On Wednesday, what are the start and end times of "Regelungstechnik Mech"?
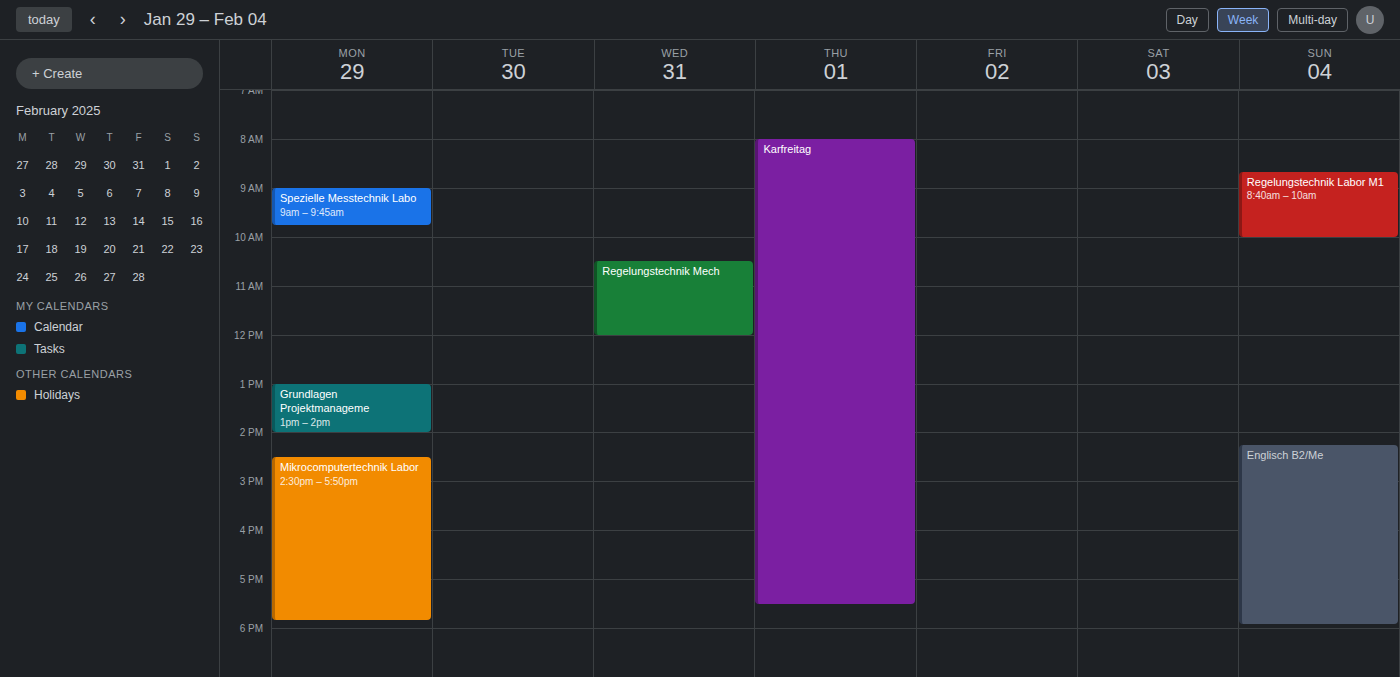
10:30 AM to 12:00 PM